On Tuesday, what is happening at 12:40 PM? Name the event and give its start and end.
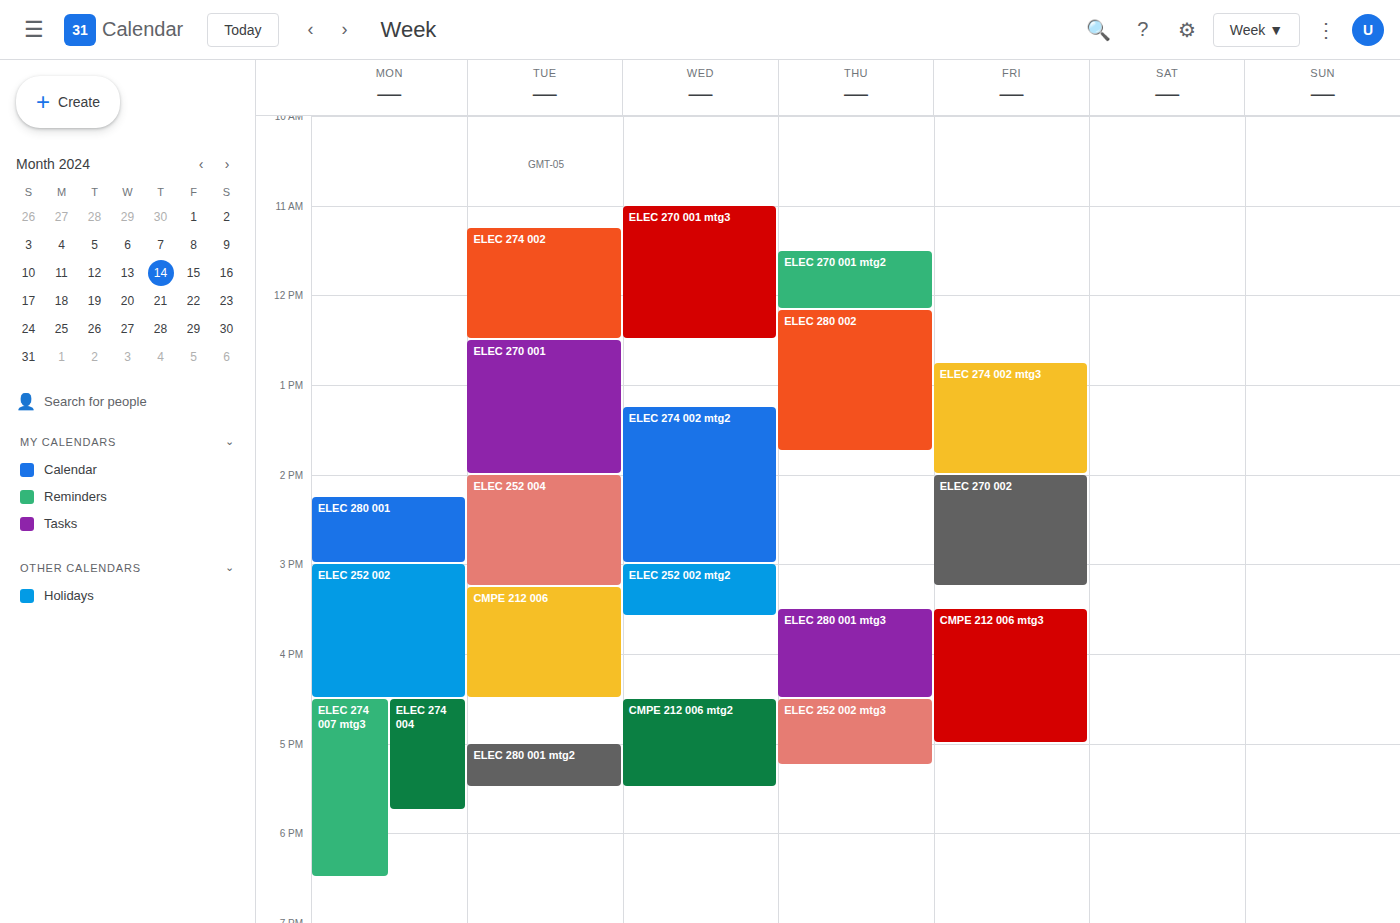
"ELEC 270 001", 12:30 PM to 2:00 PM